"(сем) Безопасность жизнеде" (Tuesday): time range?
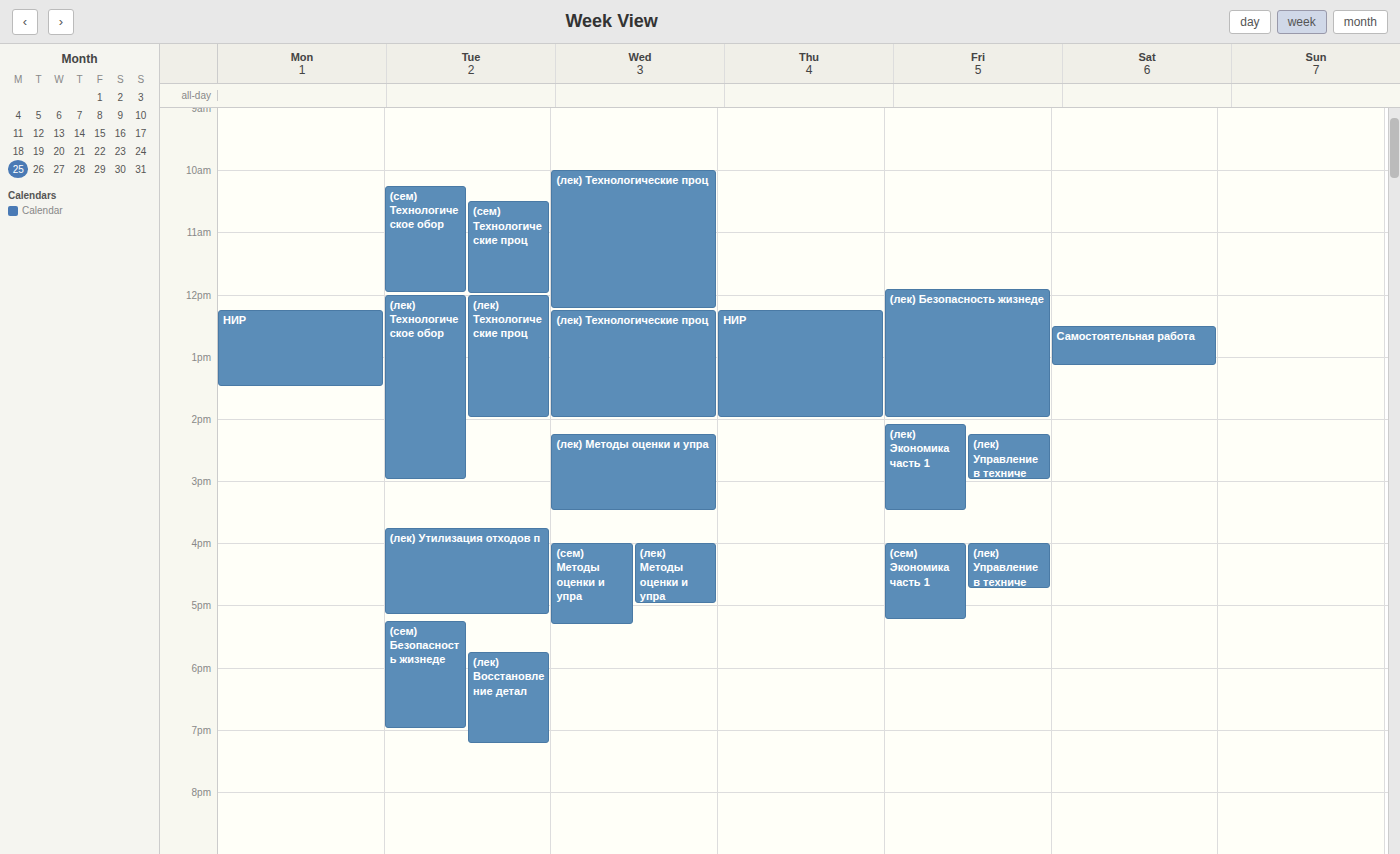
5:15 PM to 7:00 PM